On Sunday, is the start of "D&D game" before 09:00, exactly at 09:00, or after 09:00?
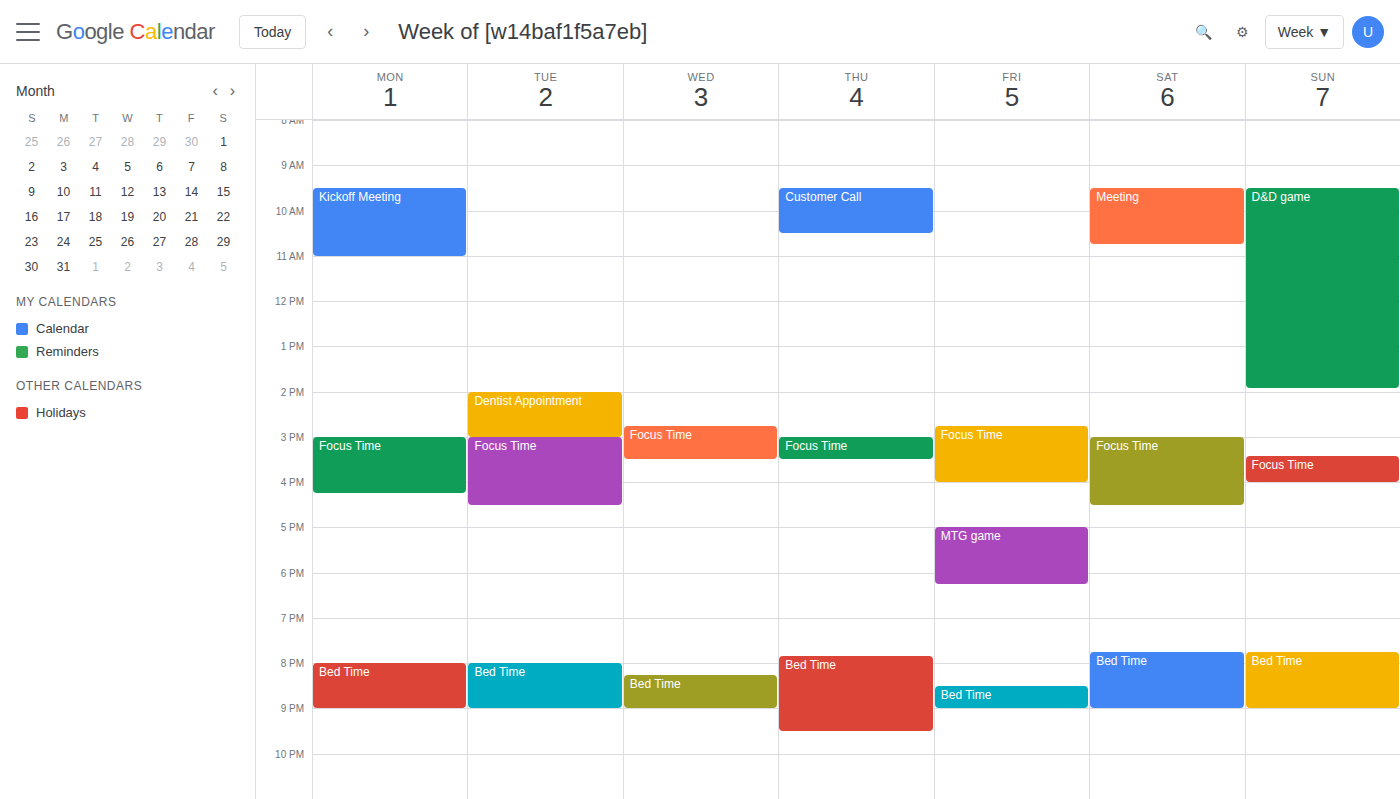
09:30 -- after 09:00, 30 minutes below the 09:00 line.